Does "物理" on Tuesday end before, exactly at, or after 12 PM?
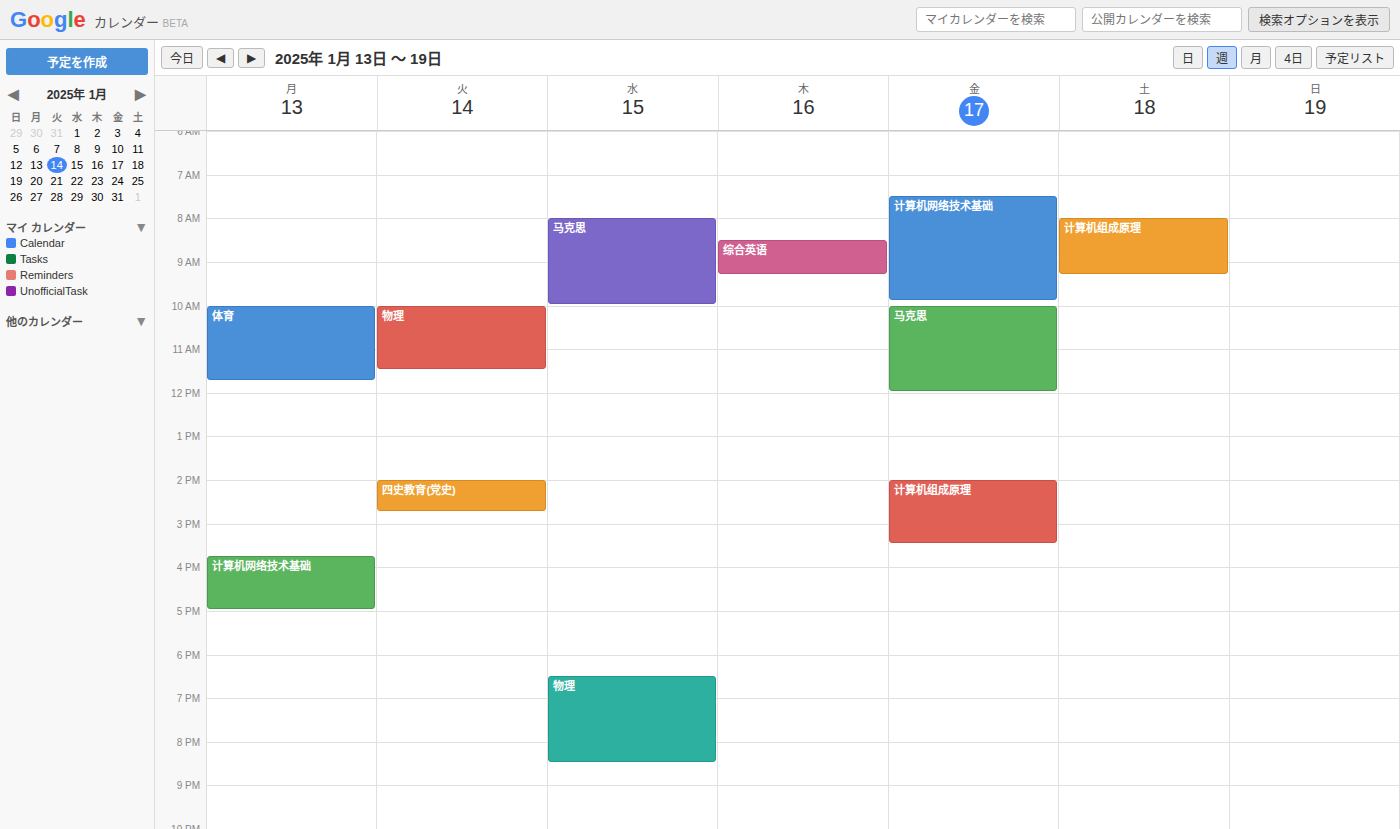
11:30 AM -- before 12 PM, 30 minutes above the 12 PM line.